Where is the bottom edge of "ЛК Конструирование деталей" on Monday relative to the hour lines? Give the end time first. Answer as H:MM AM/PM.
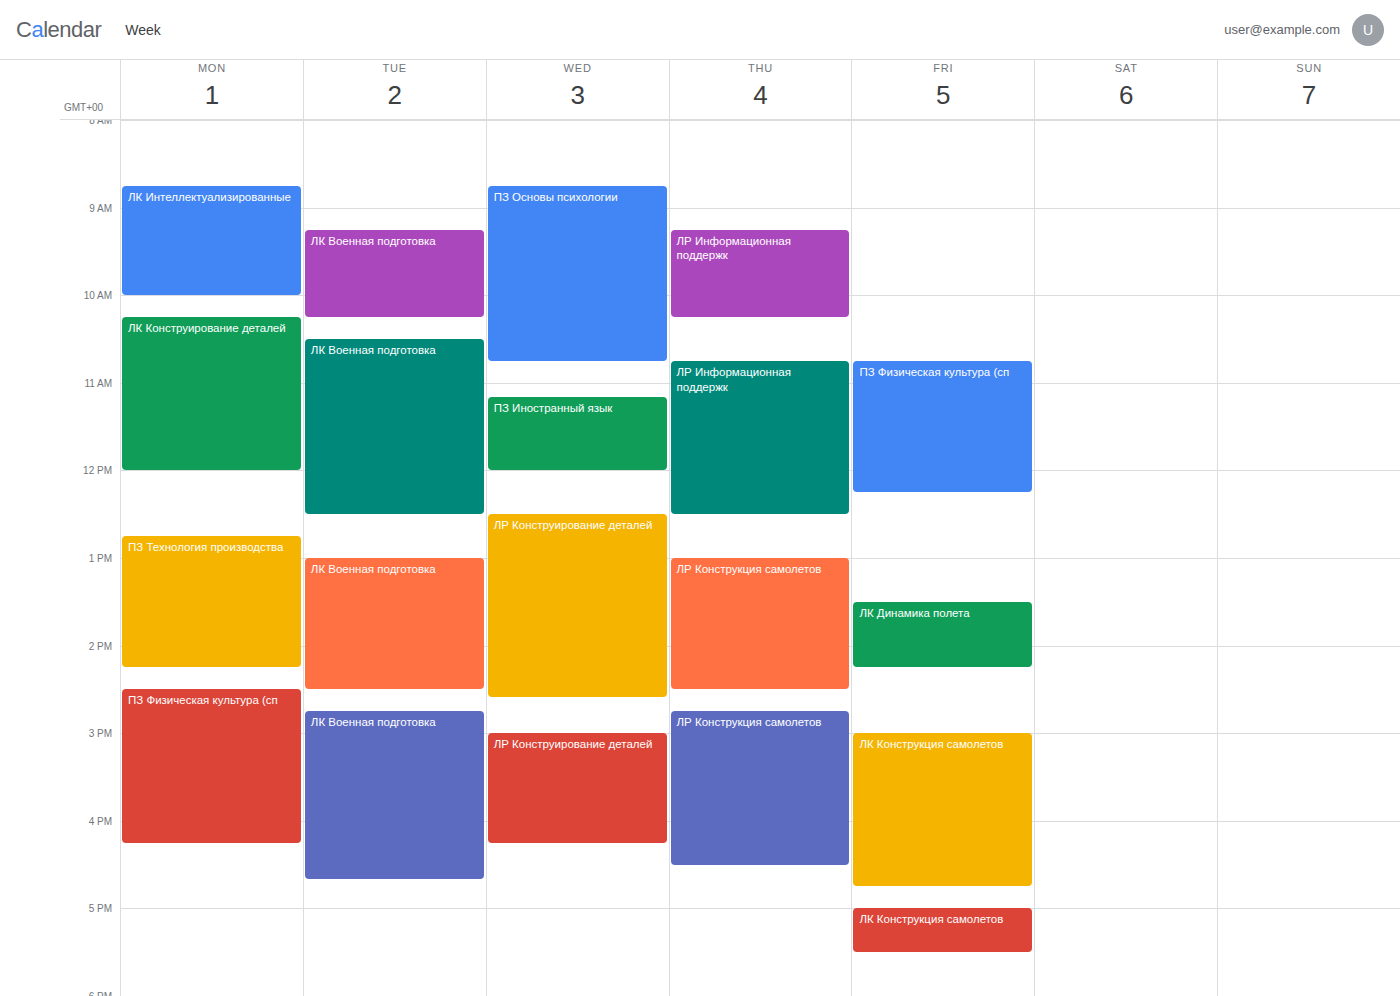
12:00 PM -- exactly on the 12 PM line.